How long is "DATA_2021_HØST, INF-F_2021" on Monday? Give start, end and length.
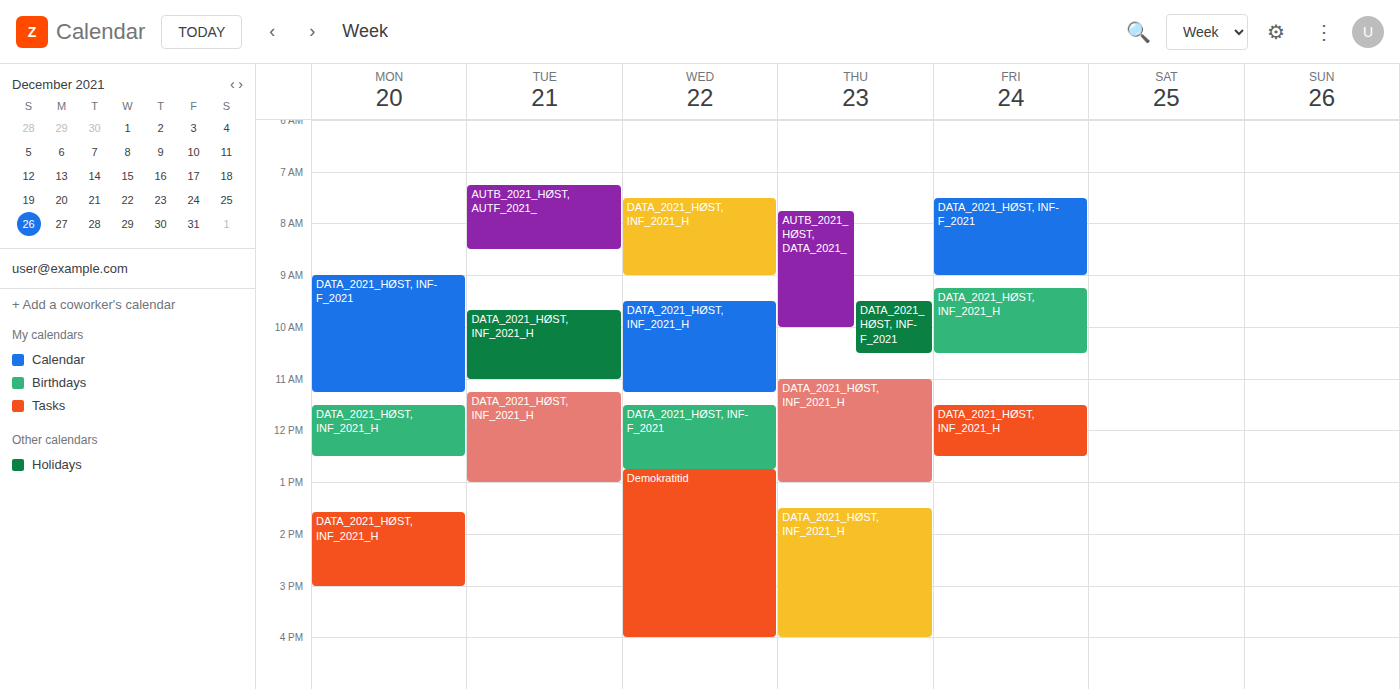
09:00 to 11:15, 2 hours 15 minutes